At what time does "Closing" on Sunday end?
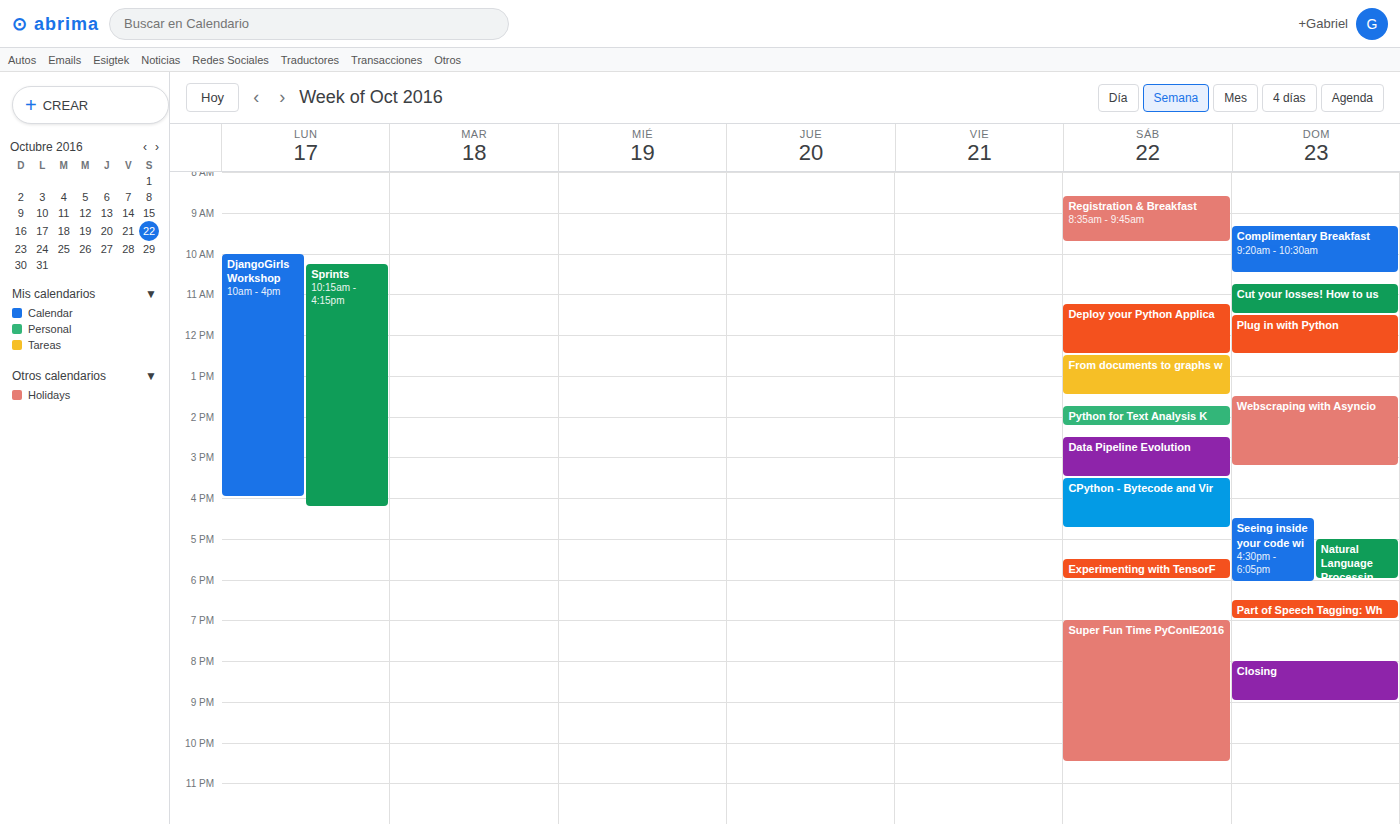
9:00 PM